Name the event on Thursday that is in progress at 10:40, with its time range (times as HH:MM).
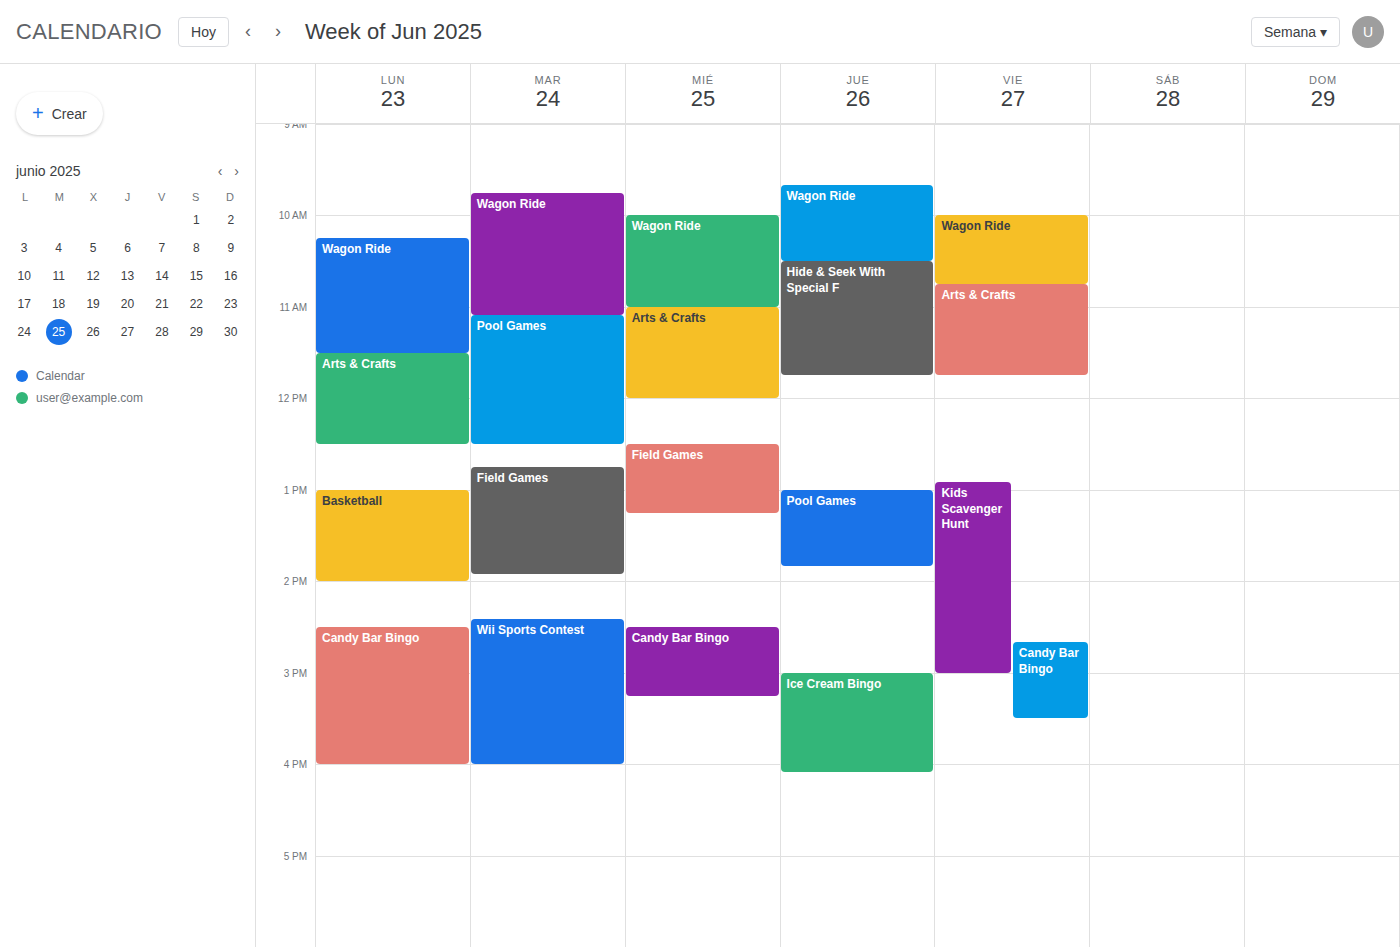
"Hide & Seek With Special F", 10:30 to 11:45